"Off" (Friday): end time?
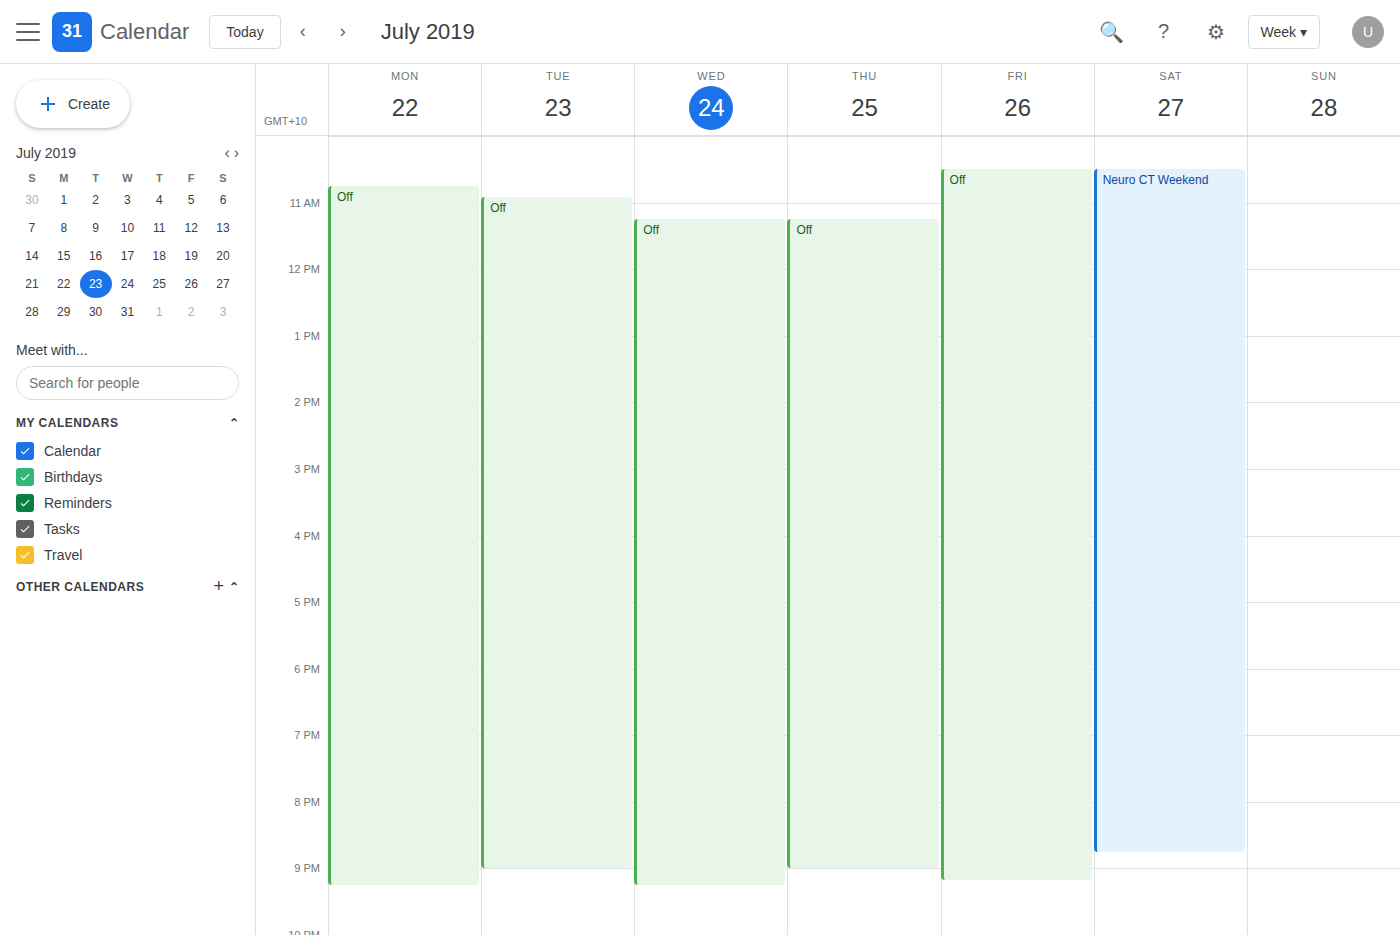
9:10 PM